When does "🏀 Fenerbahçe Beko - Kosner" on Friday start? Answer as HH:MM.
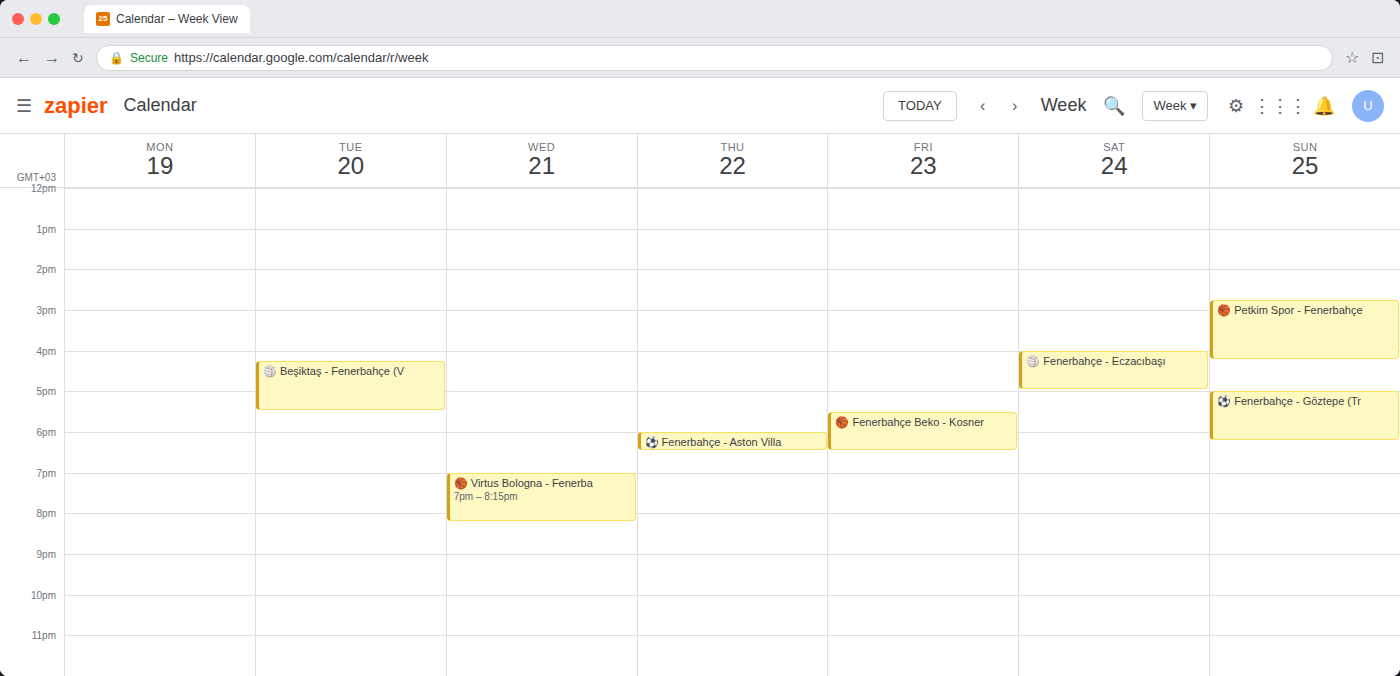
17:30